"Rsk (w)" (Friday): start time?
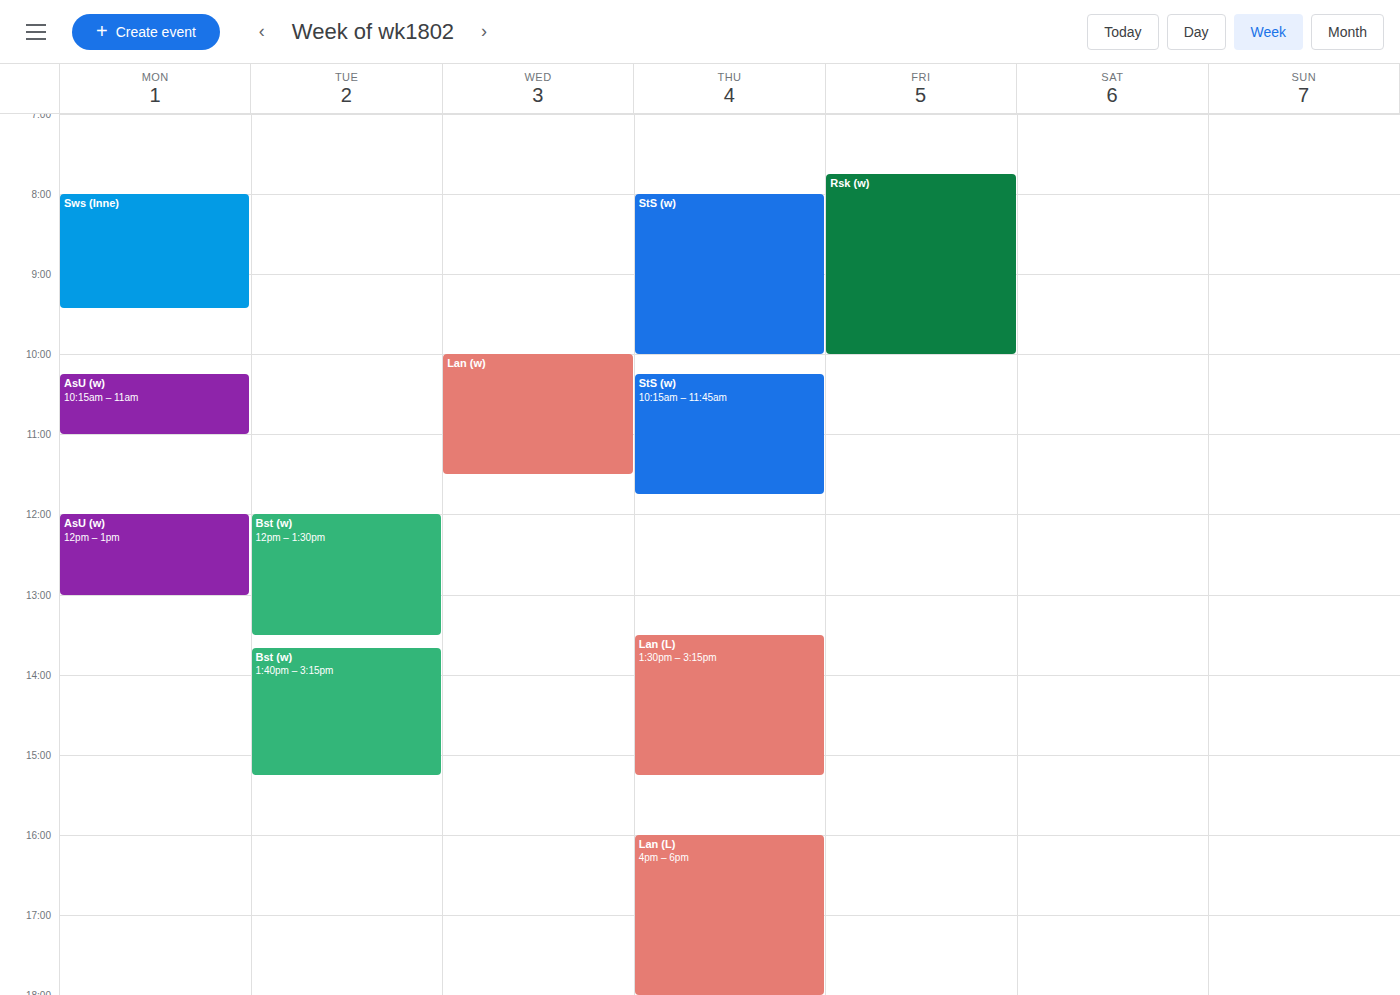
7:45 AM